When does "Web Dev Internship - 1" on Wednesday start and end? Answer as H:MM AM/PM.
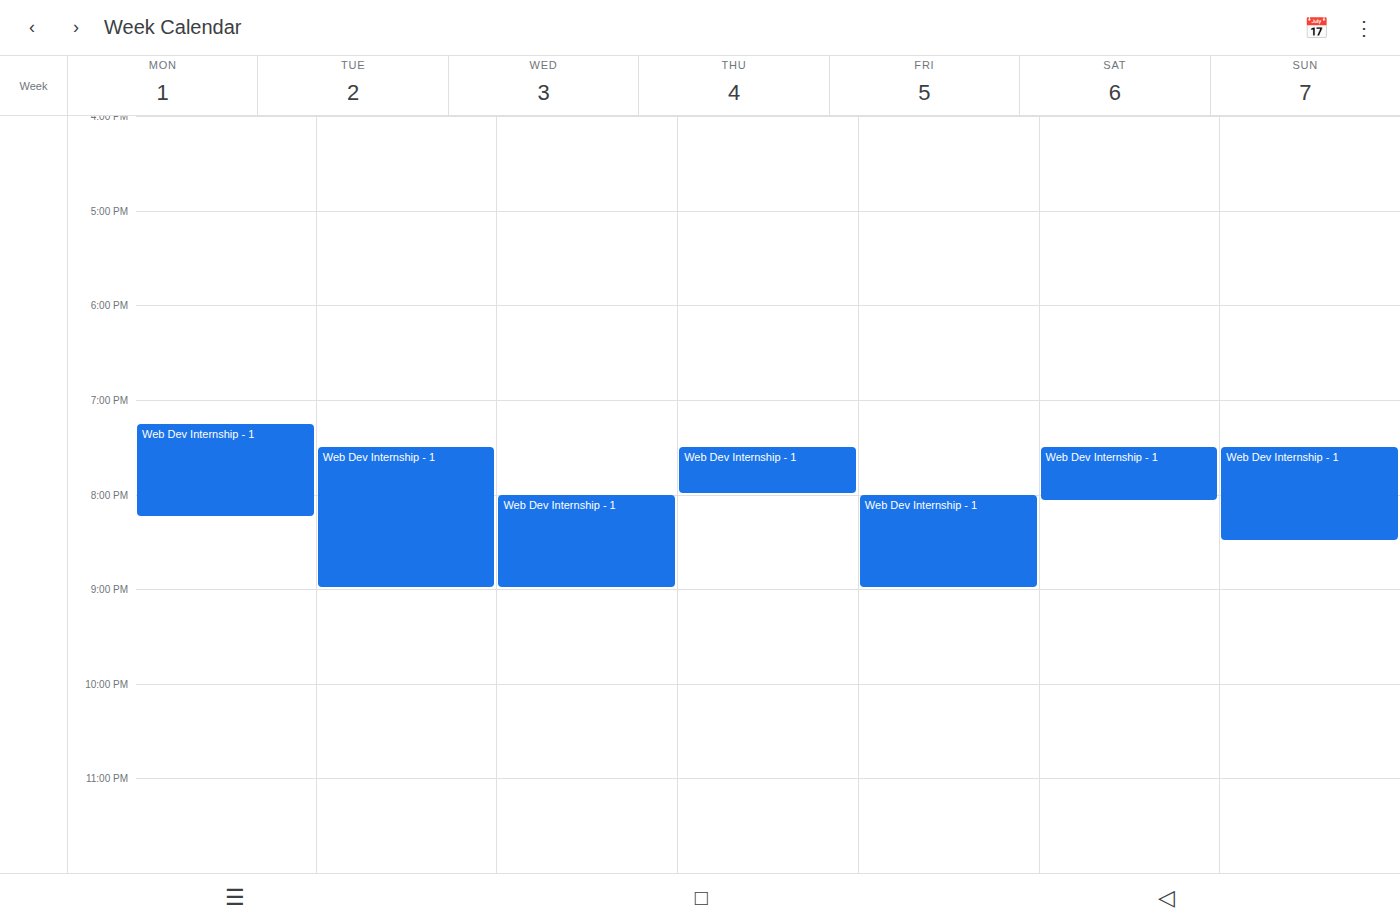
8:00 PM to 9:00 PM